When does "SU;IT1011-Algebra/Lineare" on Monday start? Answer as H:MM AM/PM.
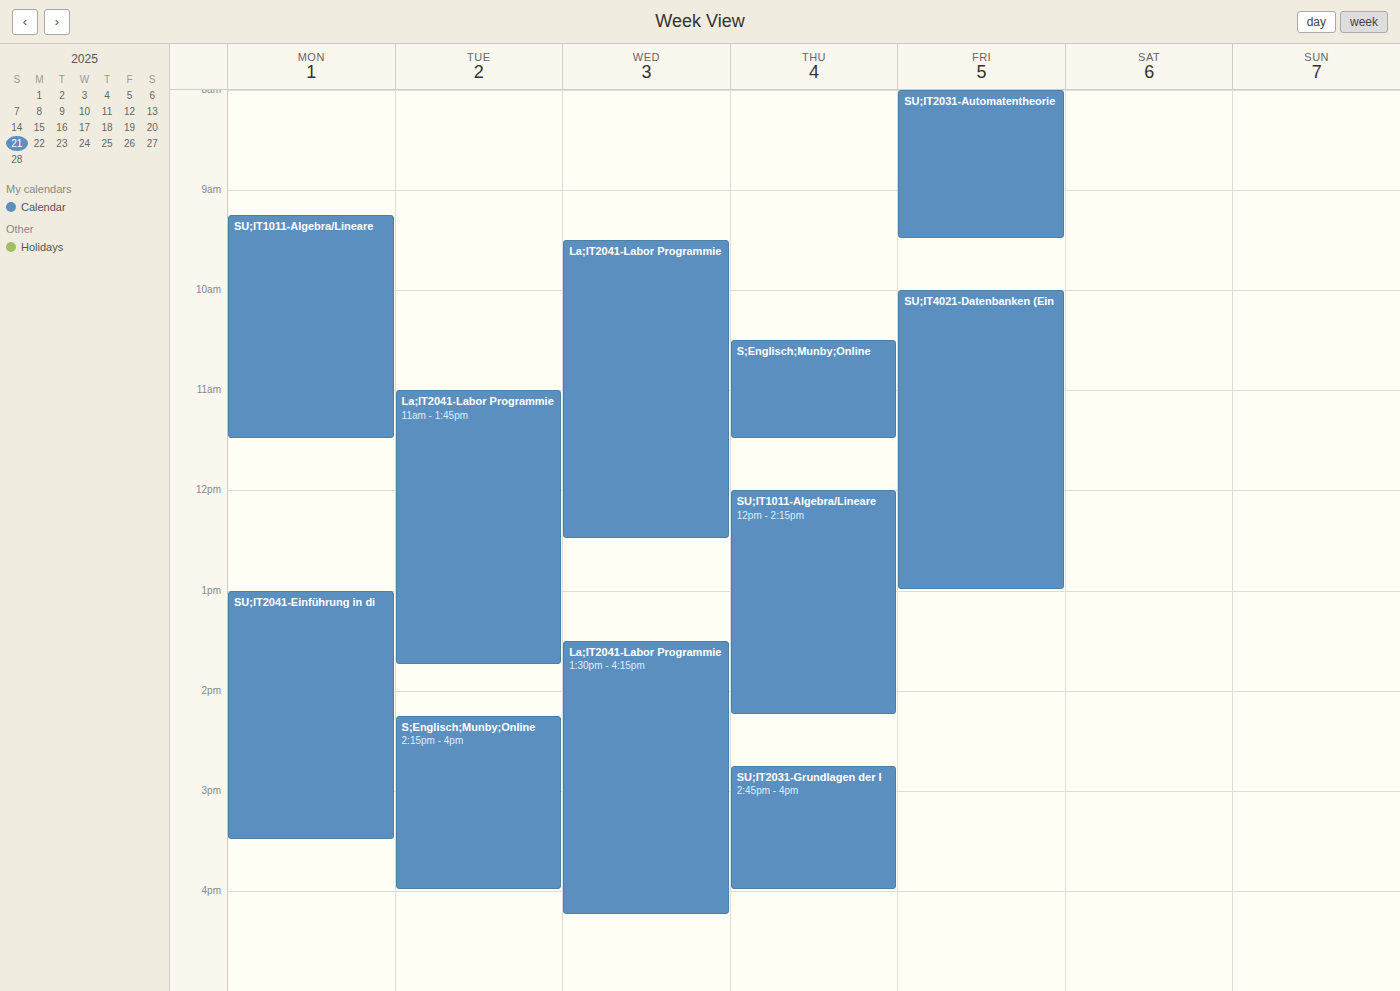
9:15 AM